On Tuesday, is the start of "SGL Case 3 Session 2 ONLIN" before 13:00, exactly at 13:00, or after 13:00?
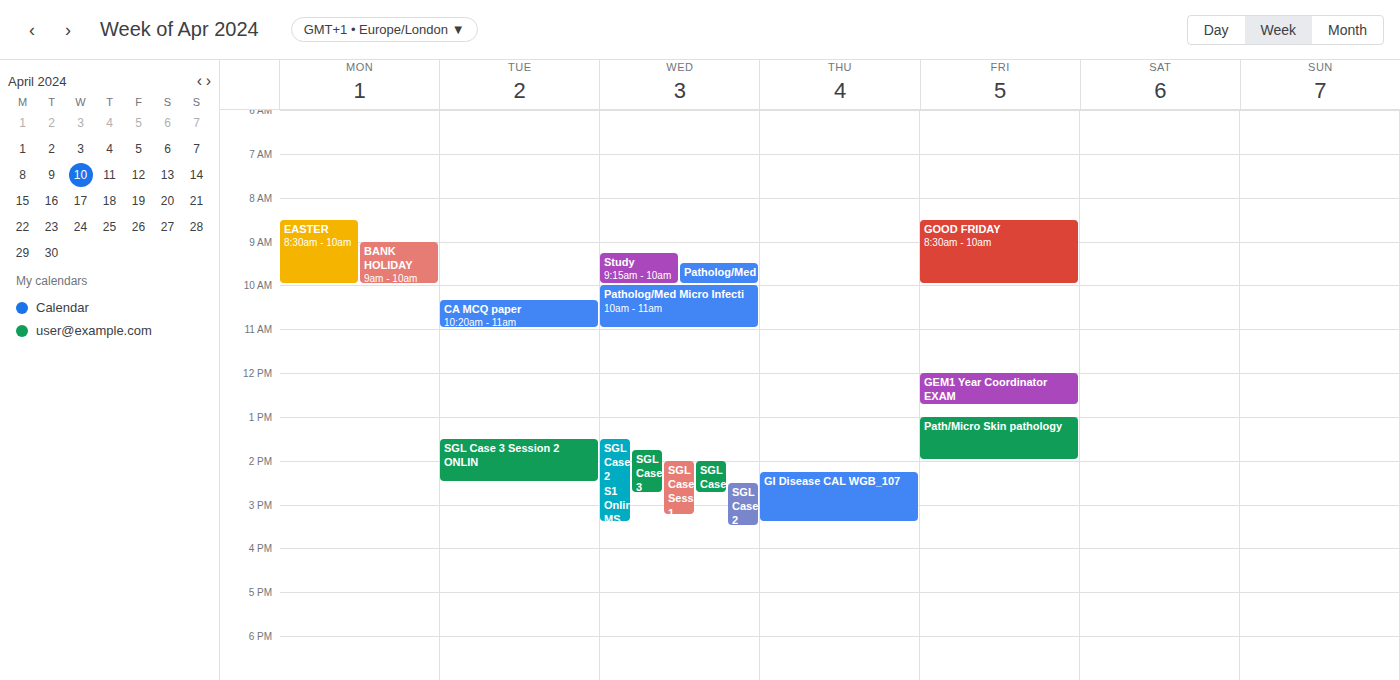
13:30 -- after 13:00, 30 minutes below the 13:00 line.